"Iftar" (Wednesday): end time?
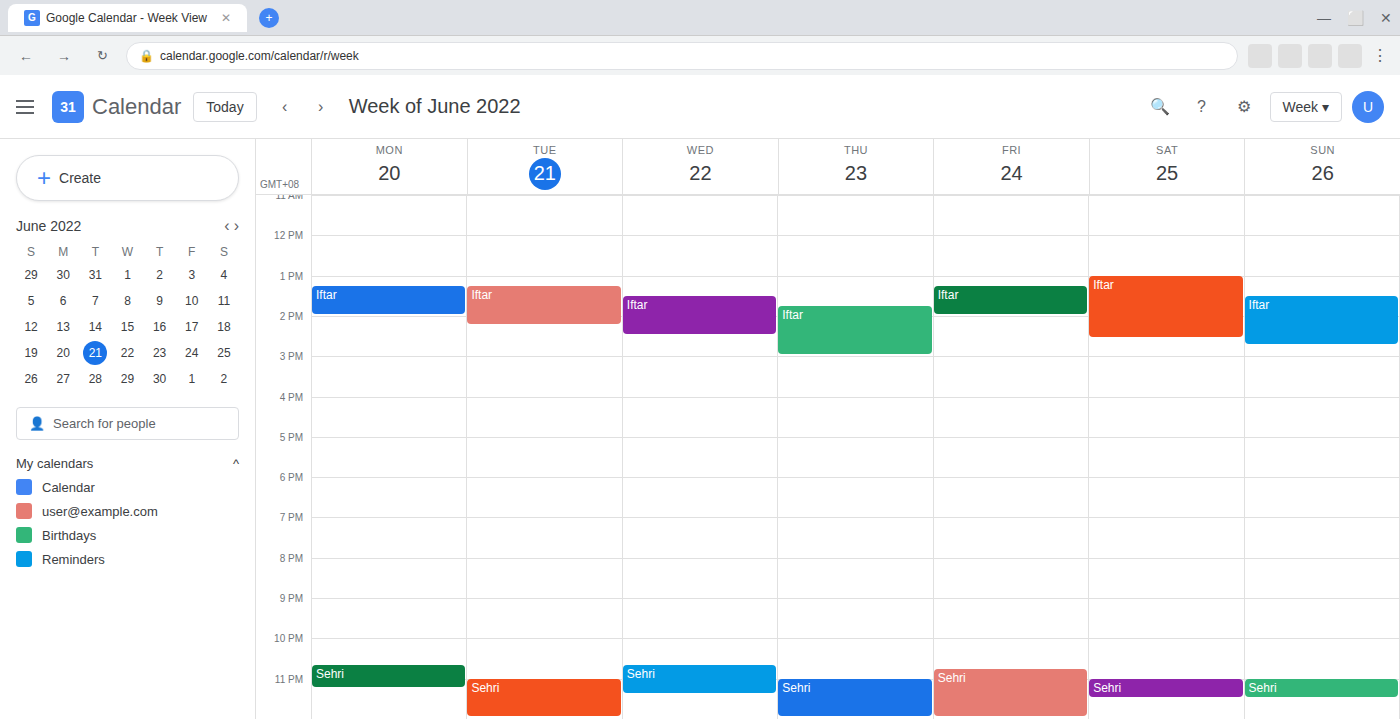
2:30 PM